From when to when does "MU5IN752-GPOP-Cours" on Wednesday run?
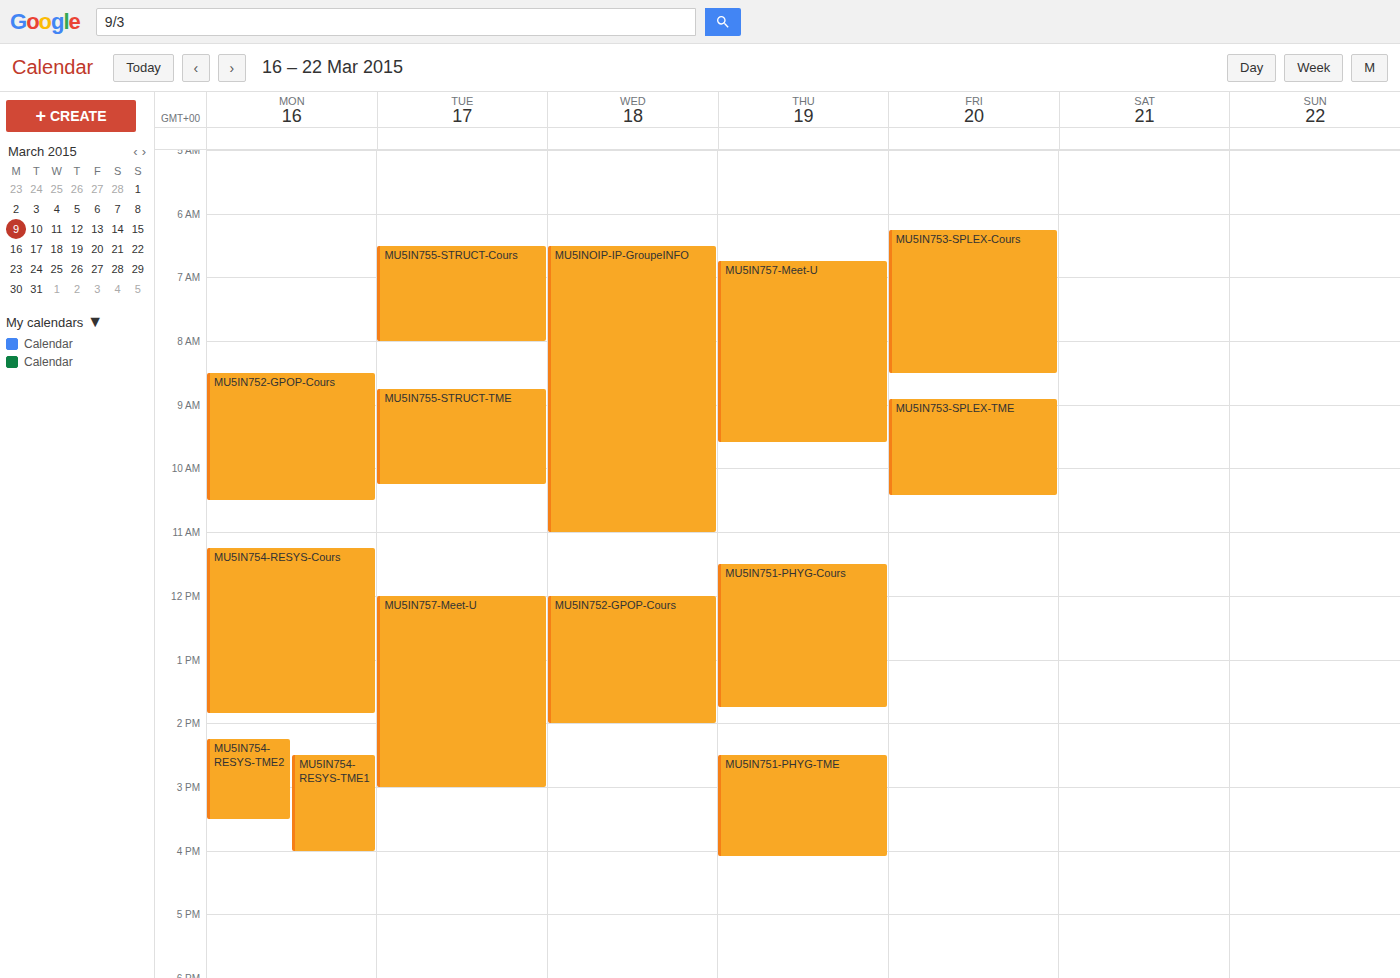
12:00 PM to 2:00 PM